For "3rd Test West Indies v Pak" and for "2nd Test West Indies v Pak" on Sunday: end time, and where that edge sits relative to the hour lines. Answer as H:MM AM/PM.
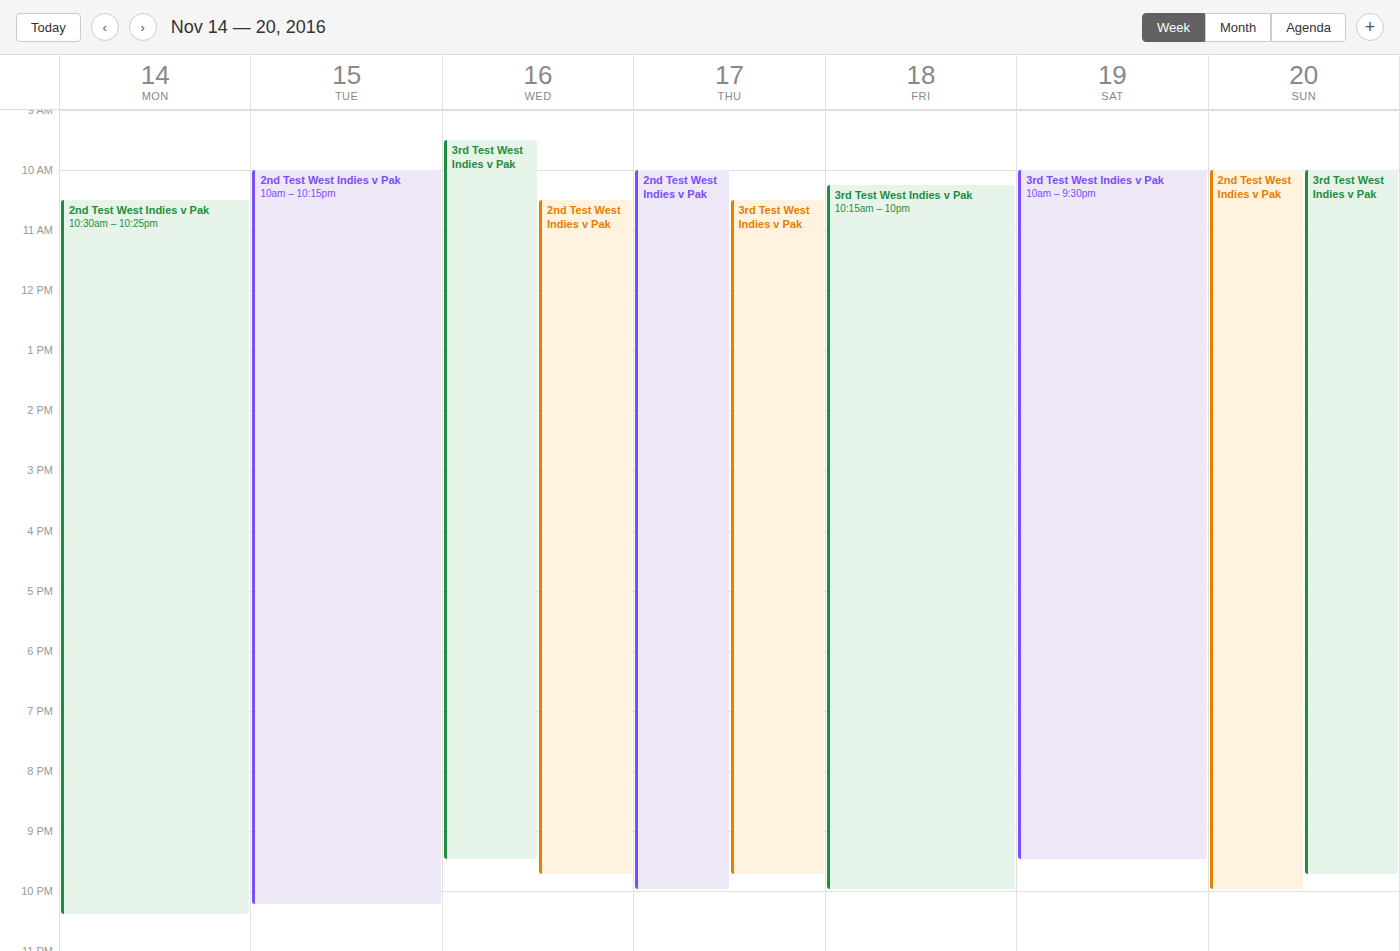
"3rd Test West Indies v Pak": 9:45 PM, neither: three quarters of the way from the 9 PM line to the 10 PM line. "2nd Test West Indies v Pak": 10:00 PM, exactly on the 10 PM line.